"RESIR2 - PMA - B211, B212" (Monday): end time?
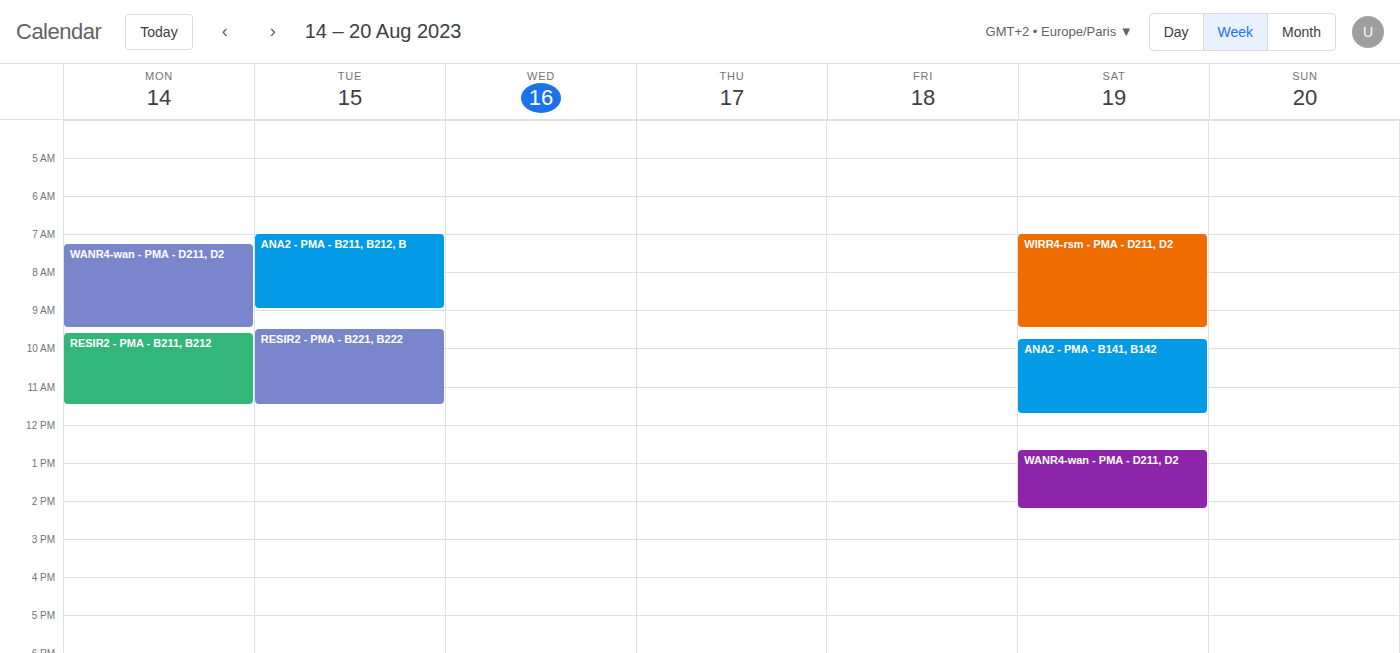
11:30 AM